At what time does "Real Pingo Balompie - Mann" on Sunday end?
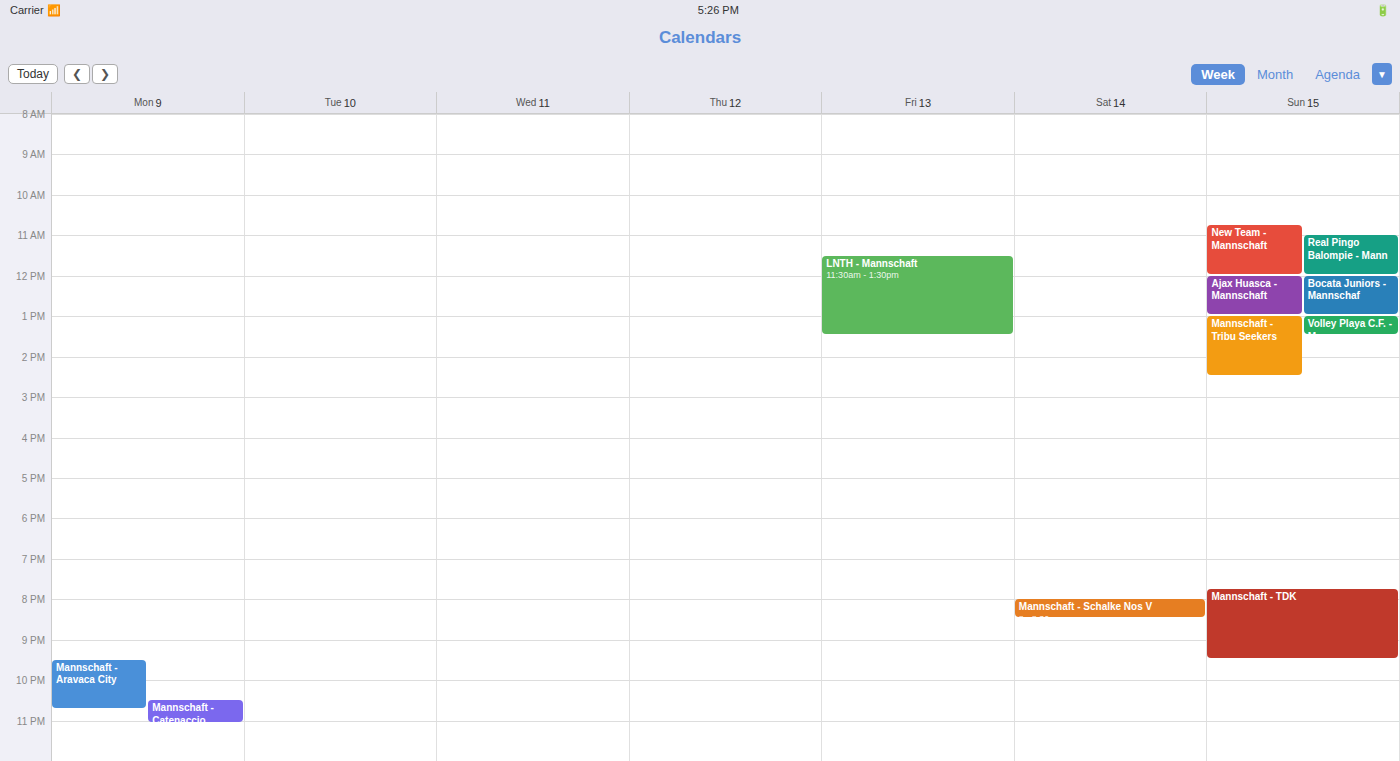
12:00